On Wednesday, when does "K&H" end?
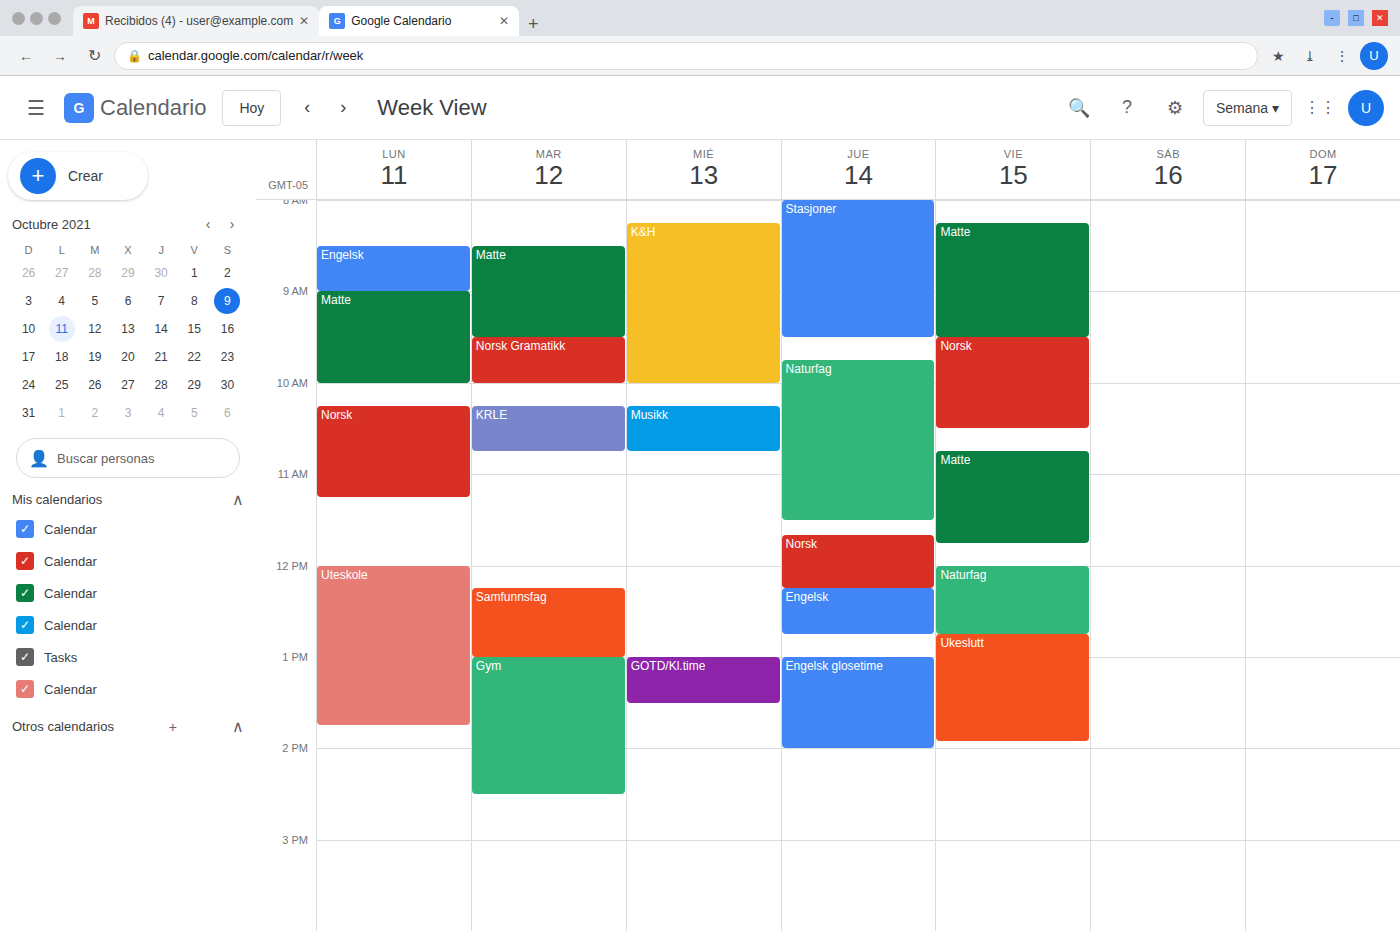
10:00 AM